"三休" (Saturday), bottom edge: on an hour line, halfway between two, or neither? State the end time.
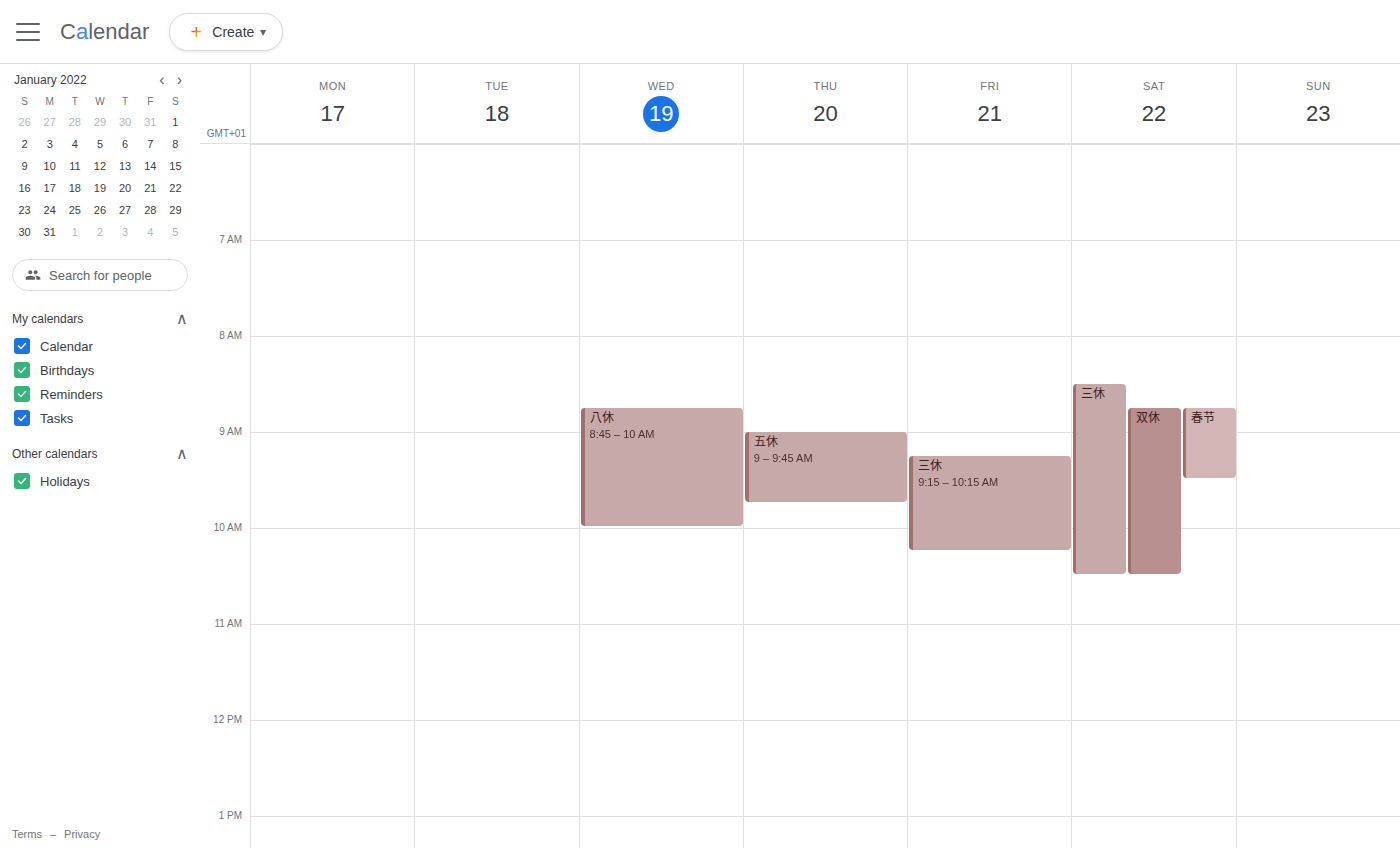
10:30 AM -- halfway between the 10 AM and 11 AM lines.